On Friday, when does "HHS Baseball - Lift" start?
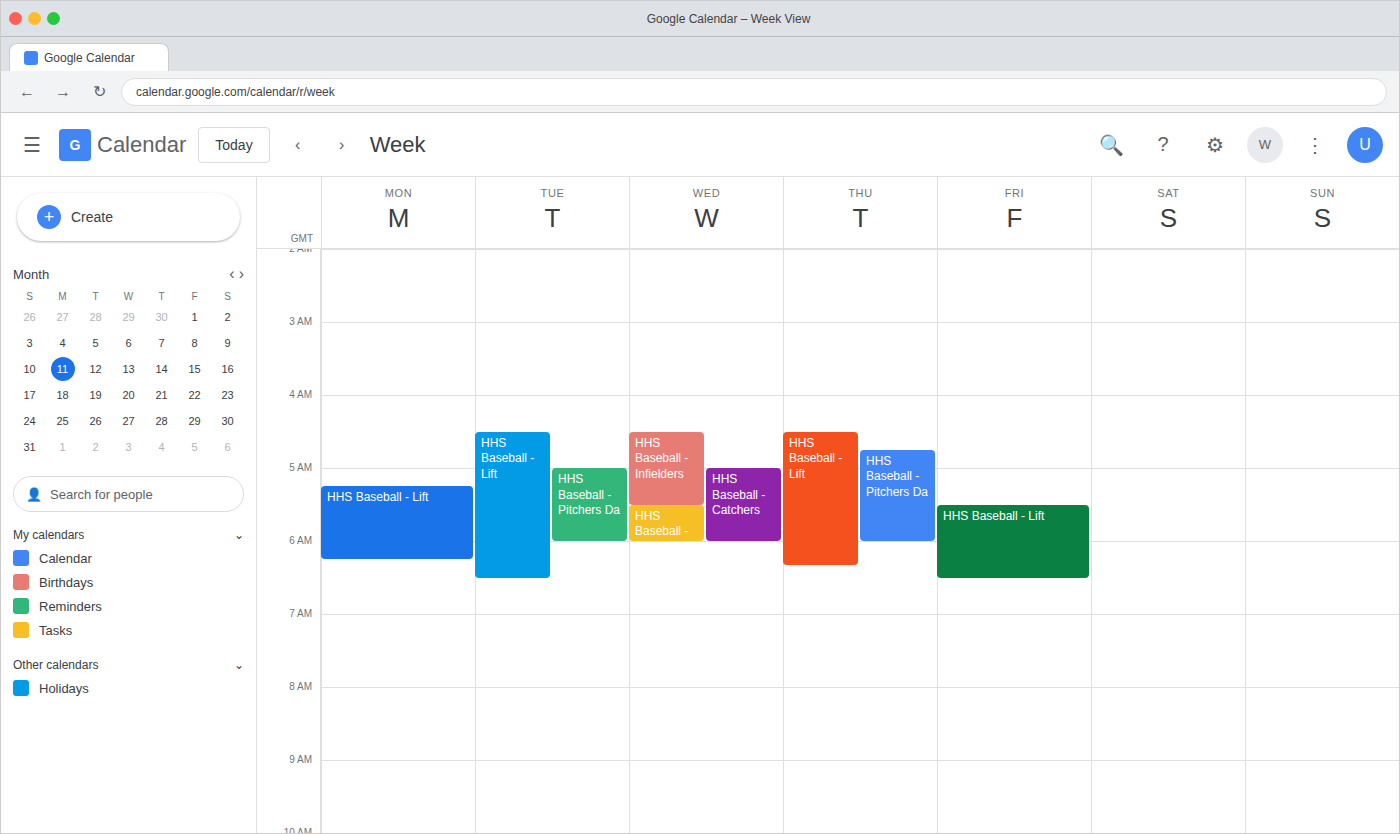
5:30 AM